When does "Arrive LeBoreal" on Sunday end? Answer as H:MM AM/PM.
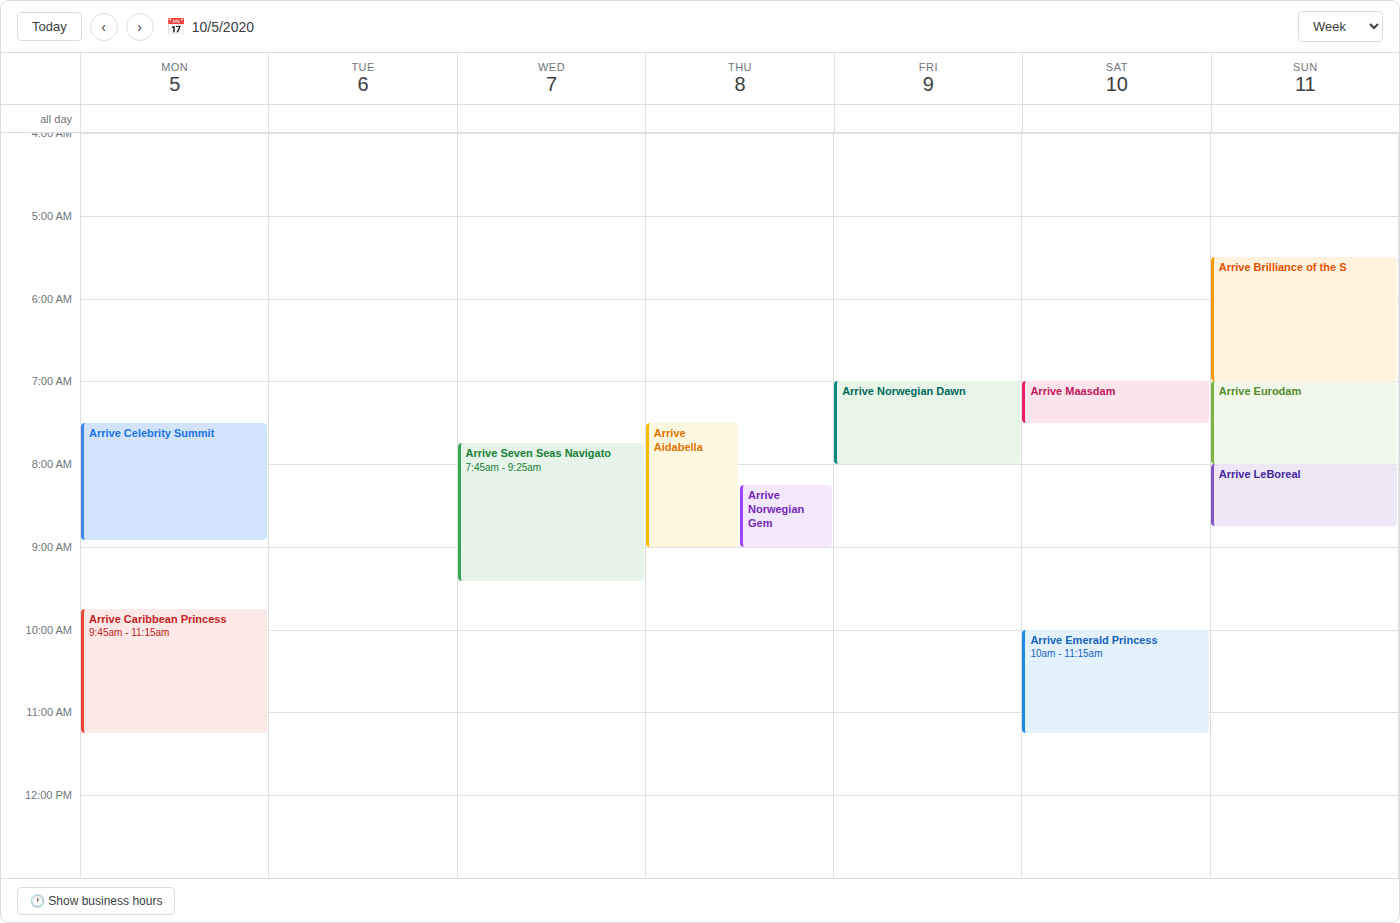
8:45 AM